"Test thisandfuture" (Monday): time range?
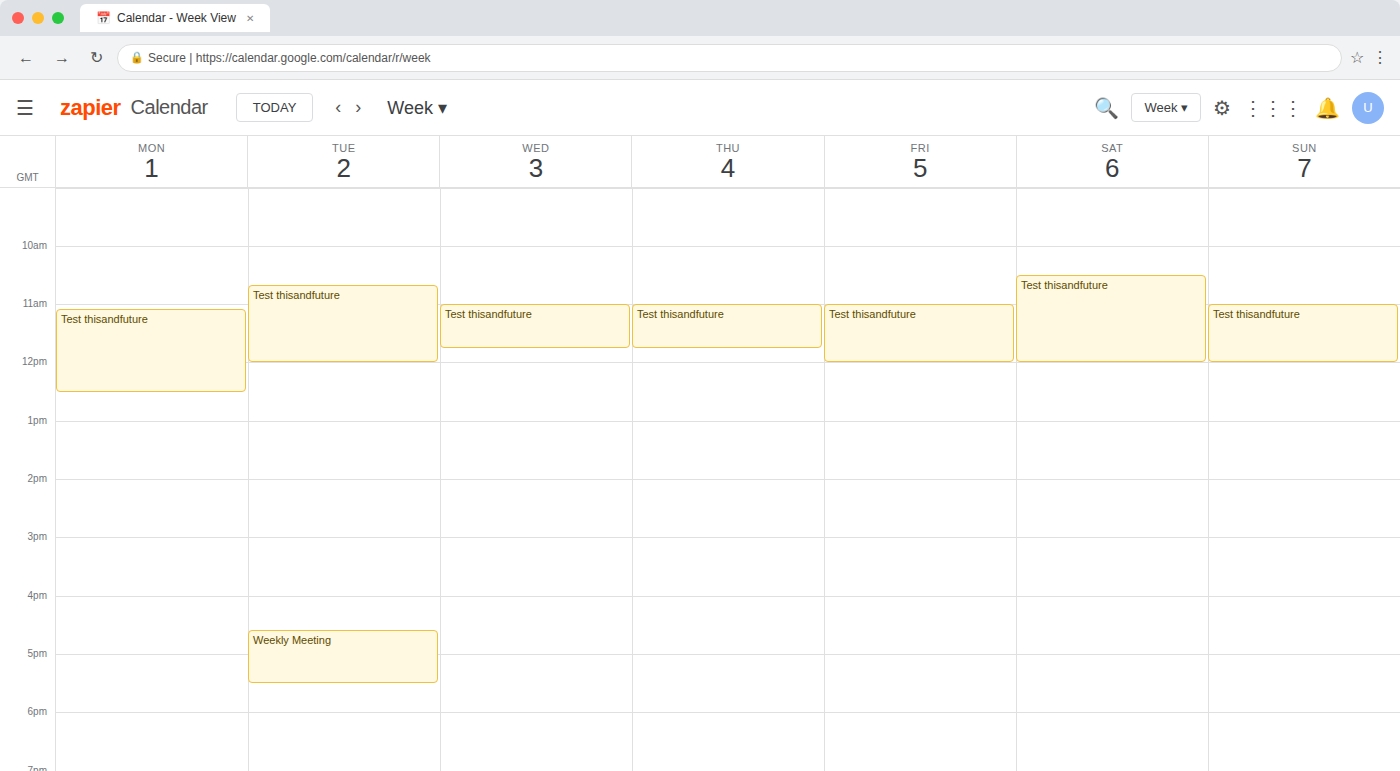
11:05 AM to 12:30 PM